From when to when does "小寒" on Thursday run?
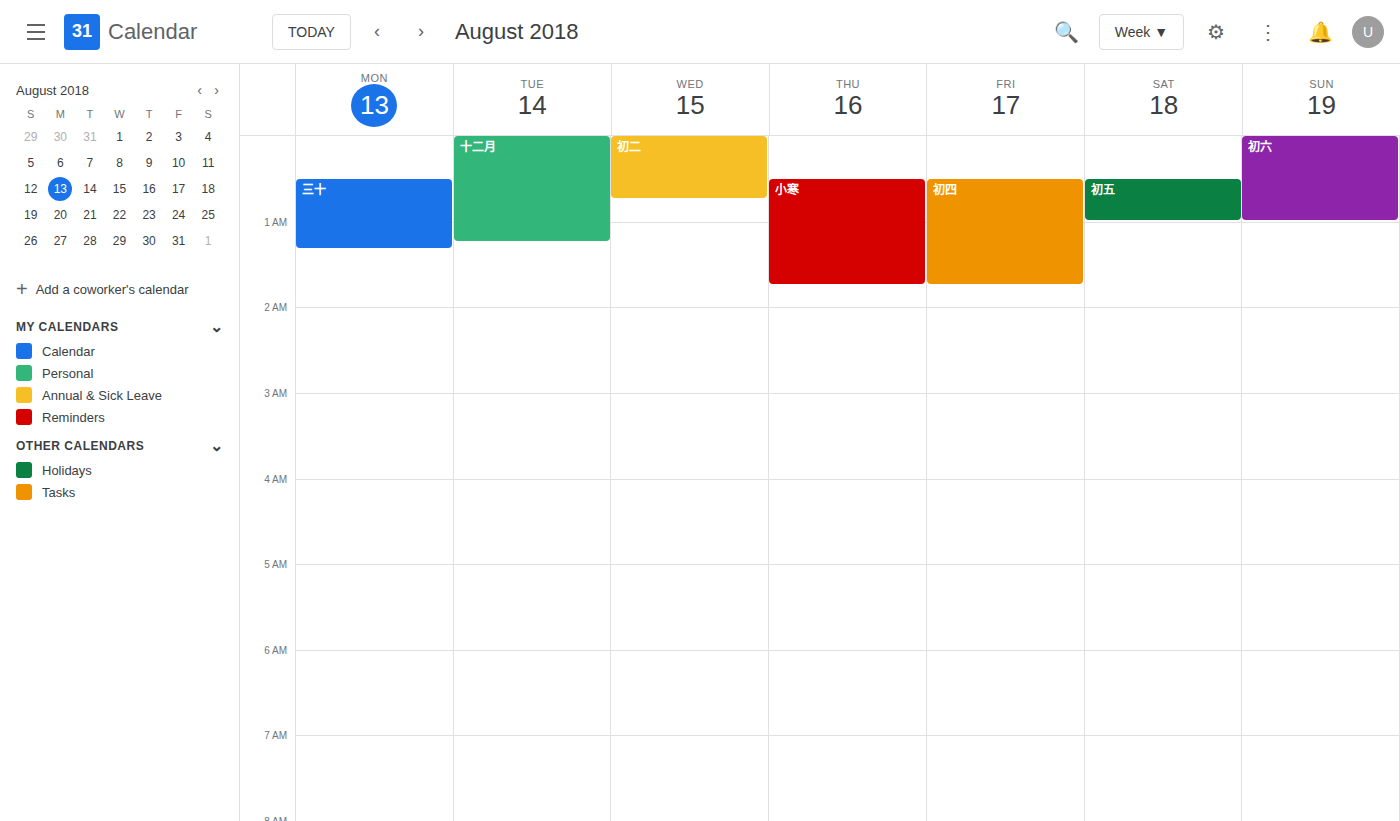
12:30 AM to 1:45 AM